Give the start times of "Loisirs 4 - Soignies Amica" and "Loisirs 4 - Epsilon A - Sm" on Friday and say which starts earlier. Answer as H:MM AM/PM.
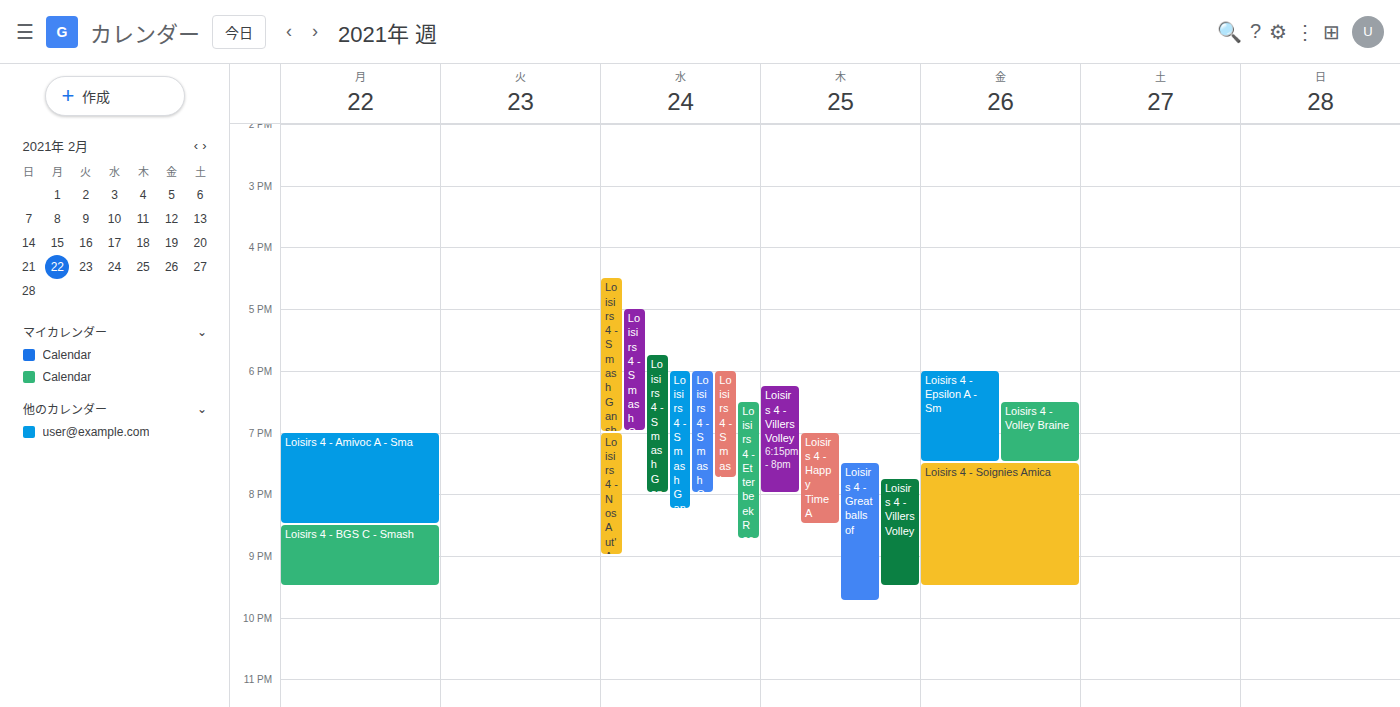
"Loisirs 4 - Epsilon A - Sm" 6:00 PM; "Loisirs 4 - Soignies Amica" 7:30 PM.